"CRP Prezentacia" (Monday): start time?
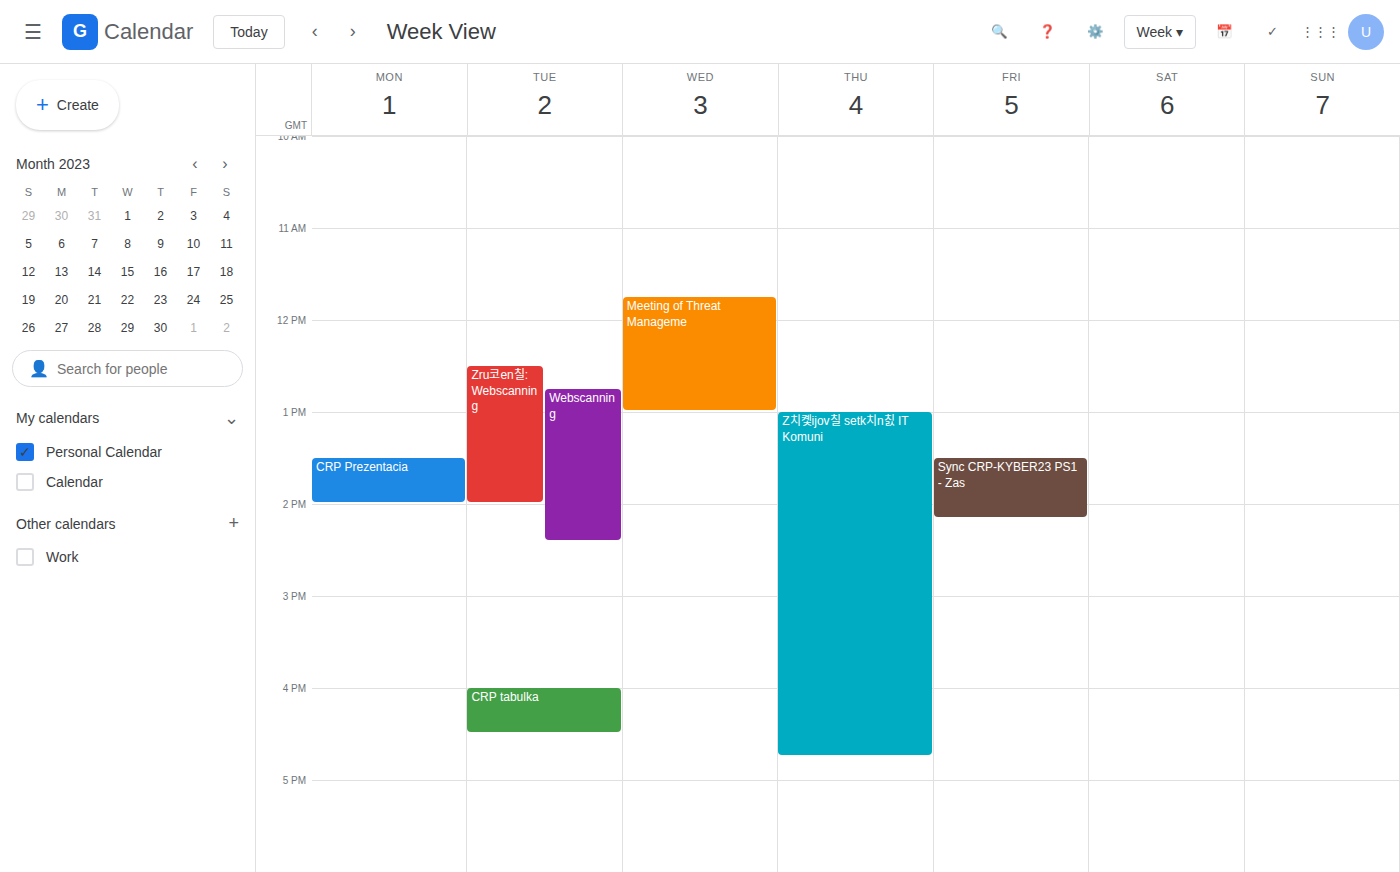
1:30 PM